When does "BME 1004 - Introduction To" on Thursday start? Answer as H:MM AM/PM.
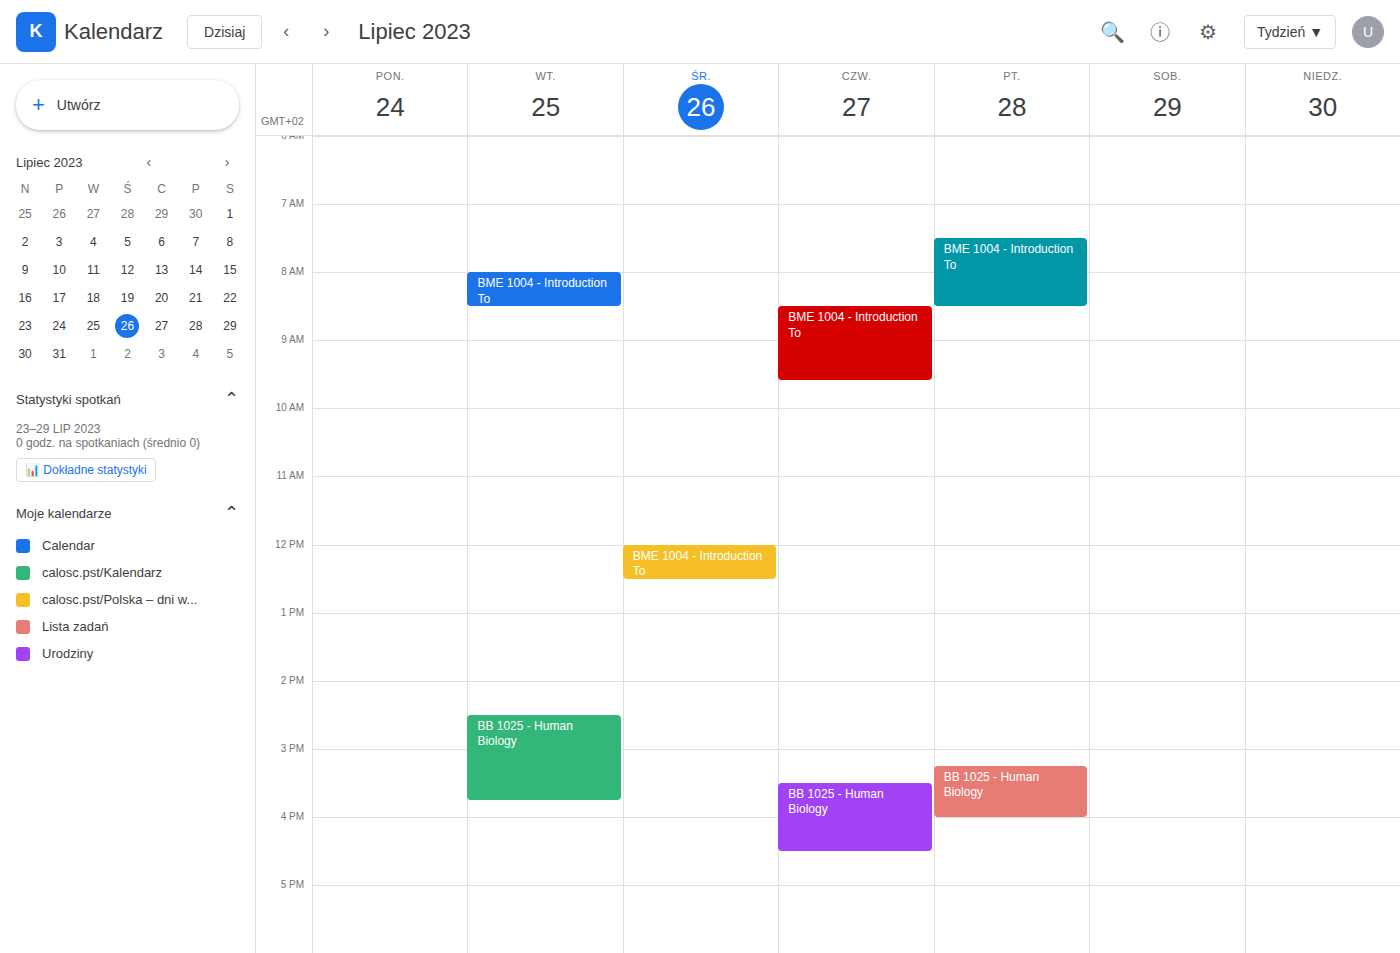
8:30 AM